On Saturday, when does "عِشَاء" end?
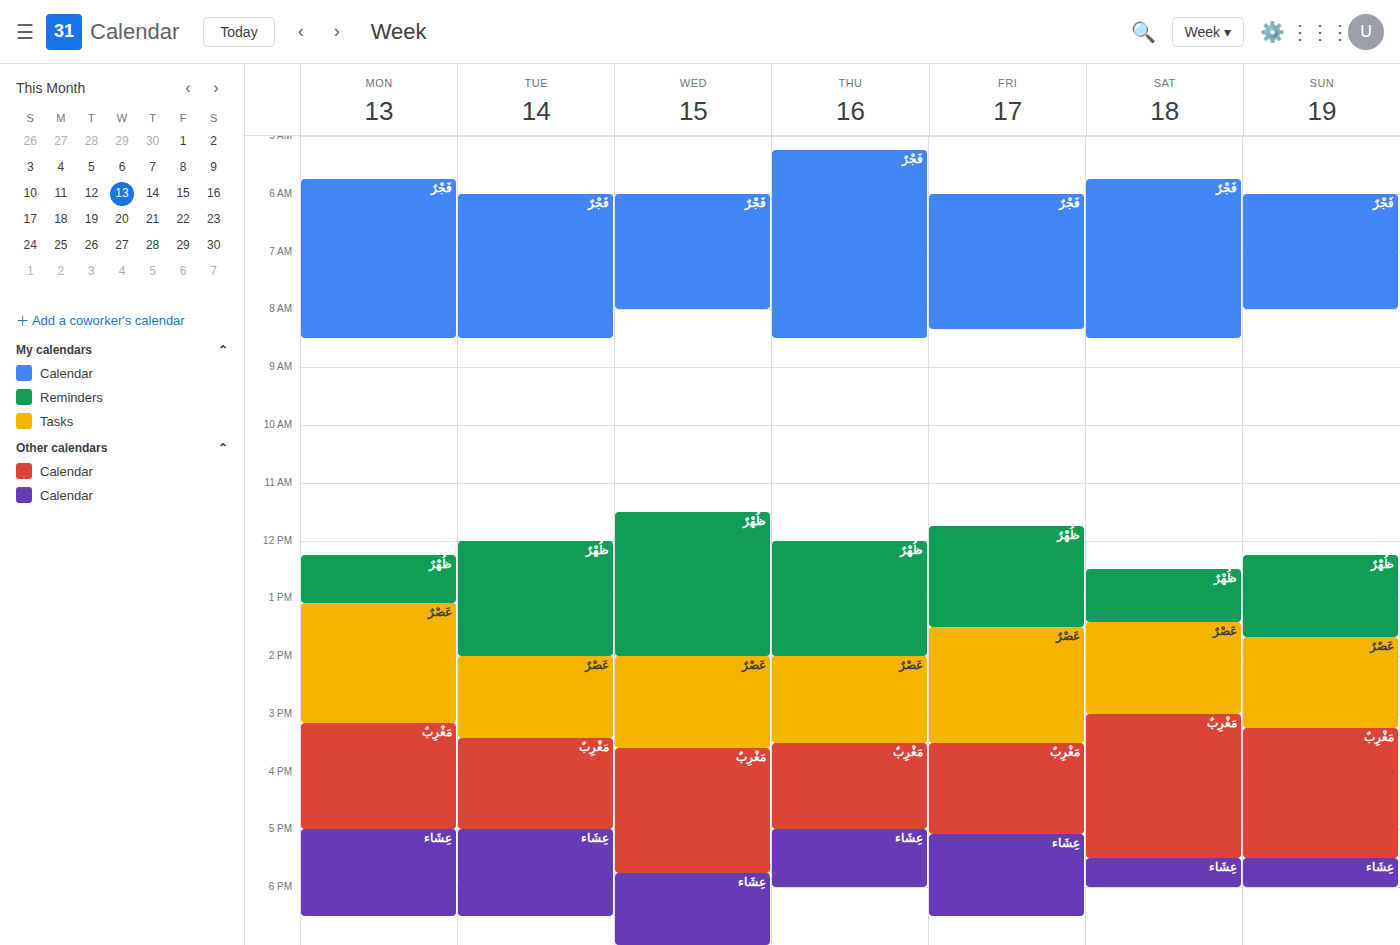
6:00 PM